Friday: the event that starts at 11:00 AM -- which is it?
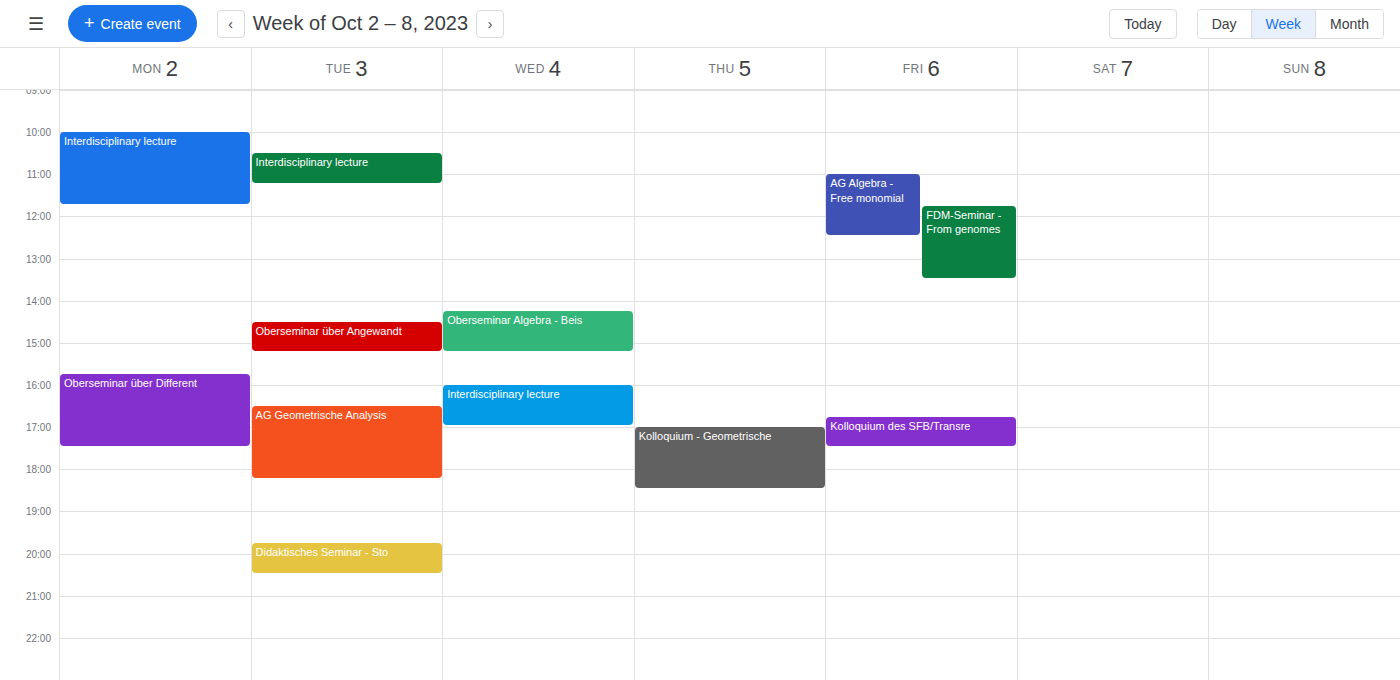
"AG Algebra - Free monomial"